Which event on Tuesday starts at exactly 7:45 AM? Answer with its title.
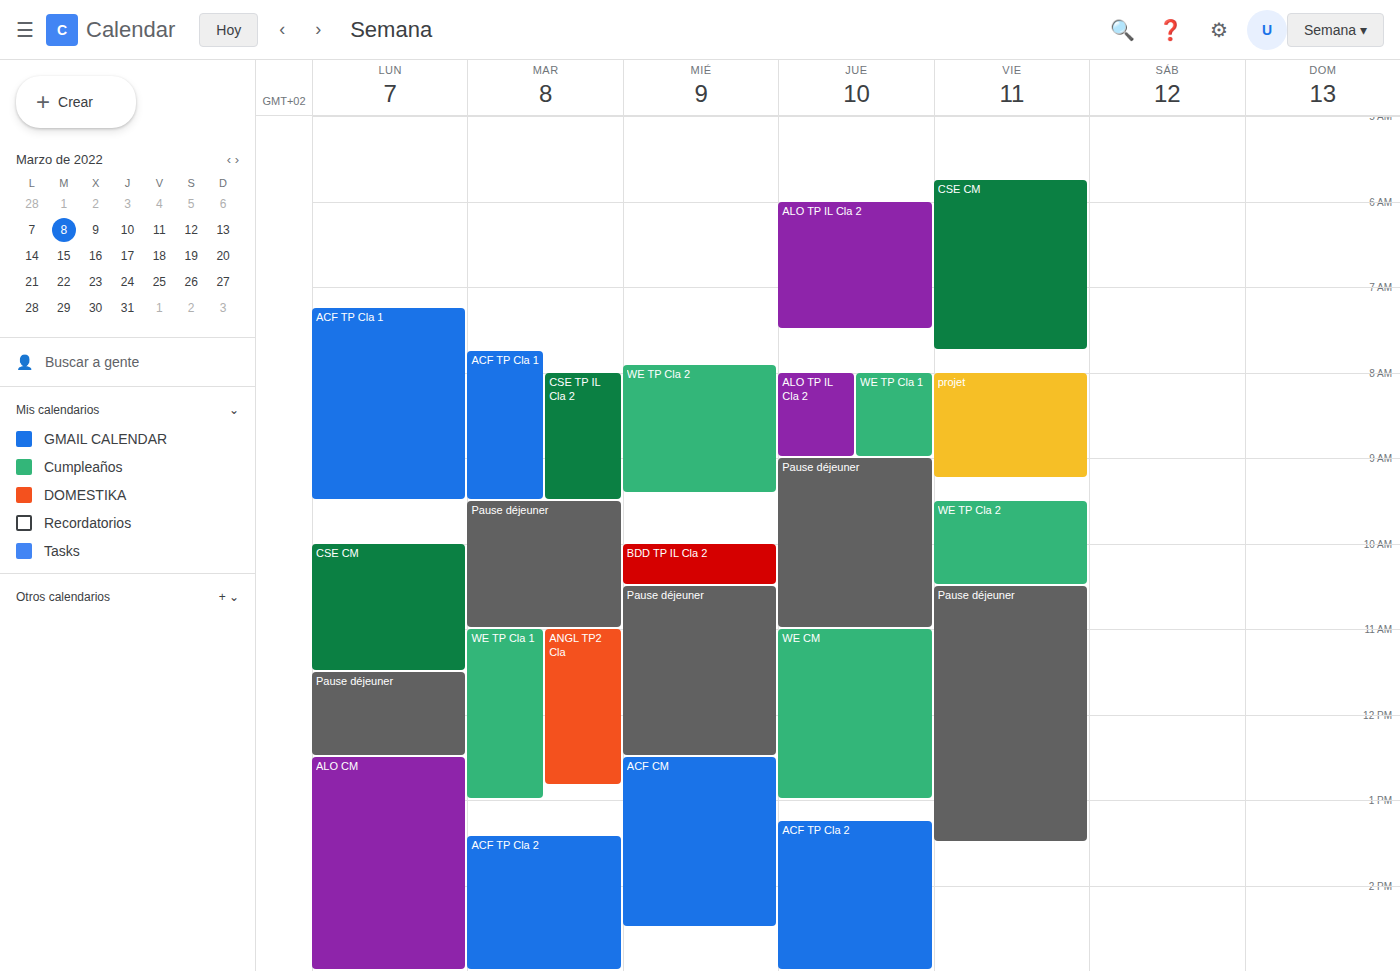
"ACF TP Cla 1"